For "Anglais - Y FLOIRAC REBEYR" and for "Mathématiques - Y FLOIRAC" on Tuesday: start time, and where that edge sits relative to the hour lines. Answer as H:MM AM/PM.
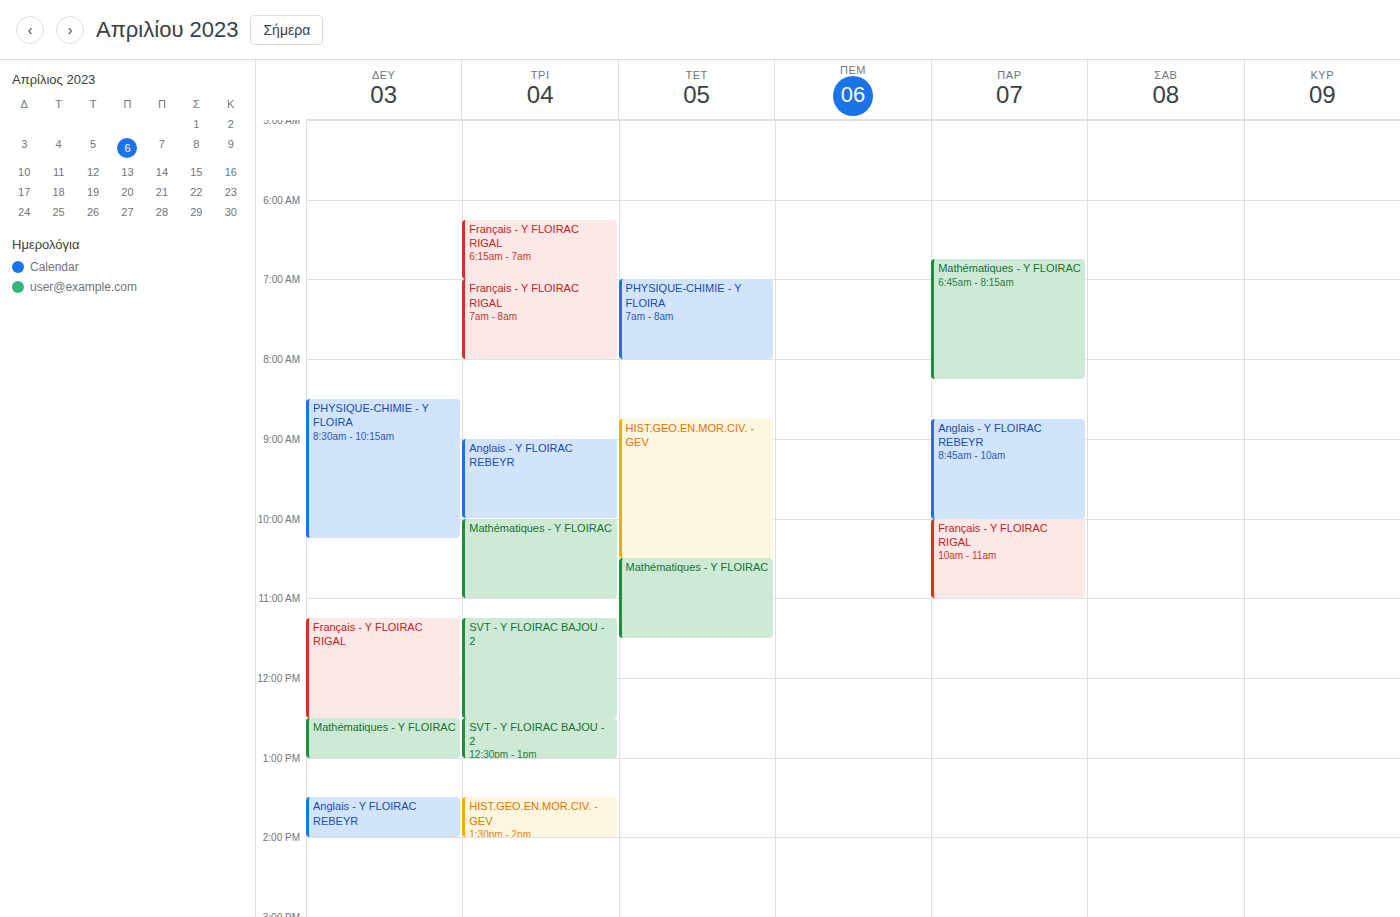
"Anglais - Y FLOIRAC REBEYR": 9:00 AM, exactly on the 9 AM line. "Mathématiques - Y FLOIRAC": 10:00 AM, exactly on the 10 AM line.